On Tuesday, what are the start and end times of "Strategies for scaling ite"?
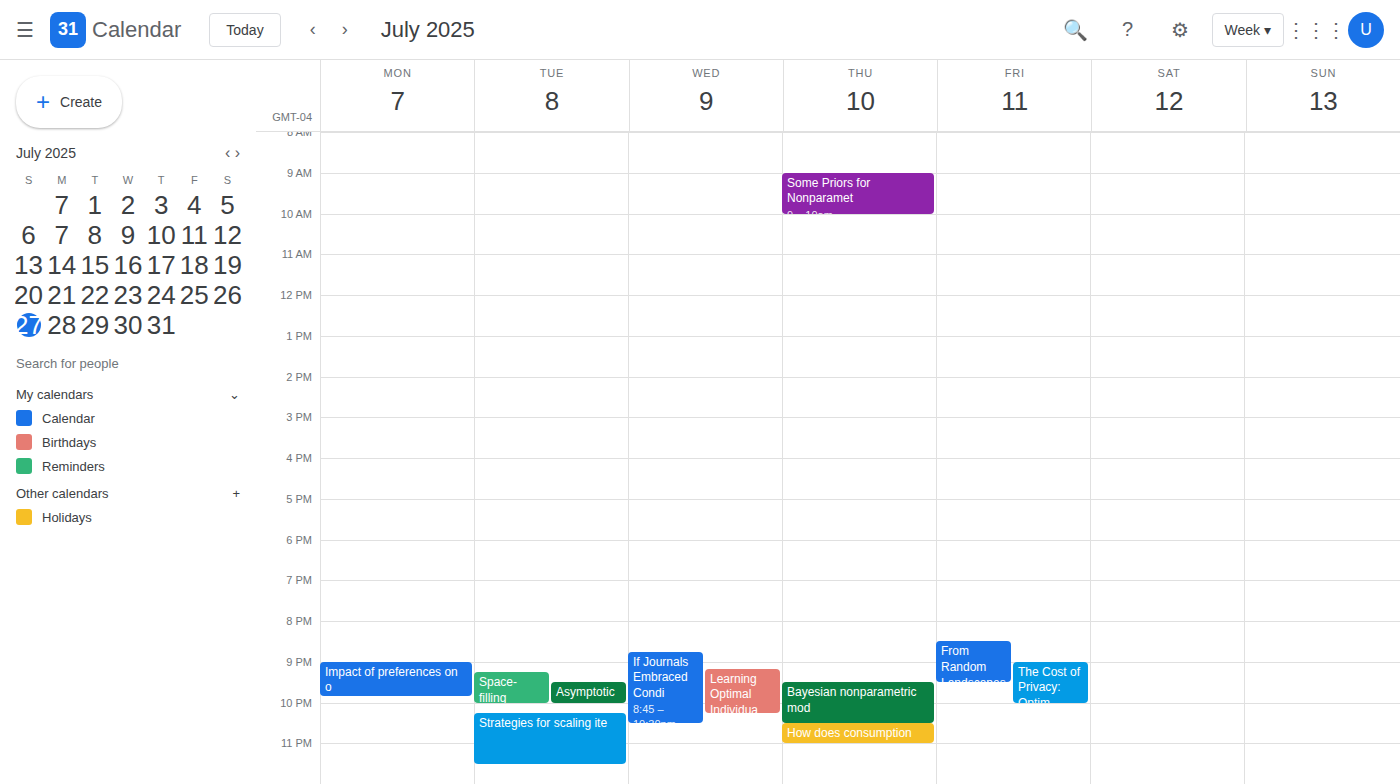
10:15 PM to 11:30 PM